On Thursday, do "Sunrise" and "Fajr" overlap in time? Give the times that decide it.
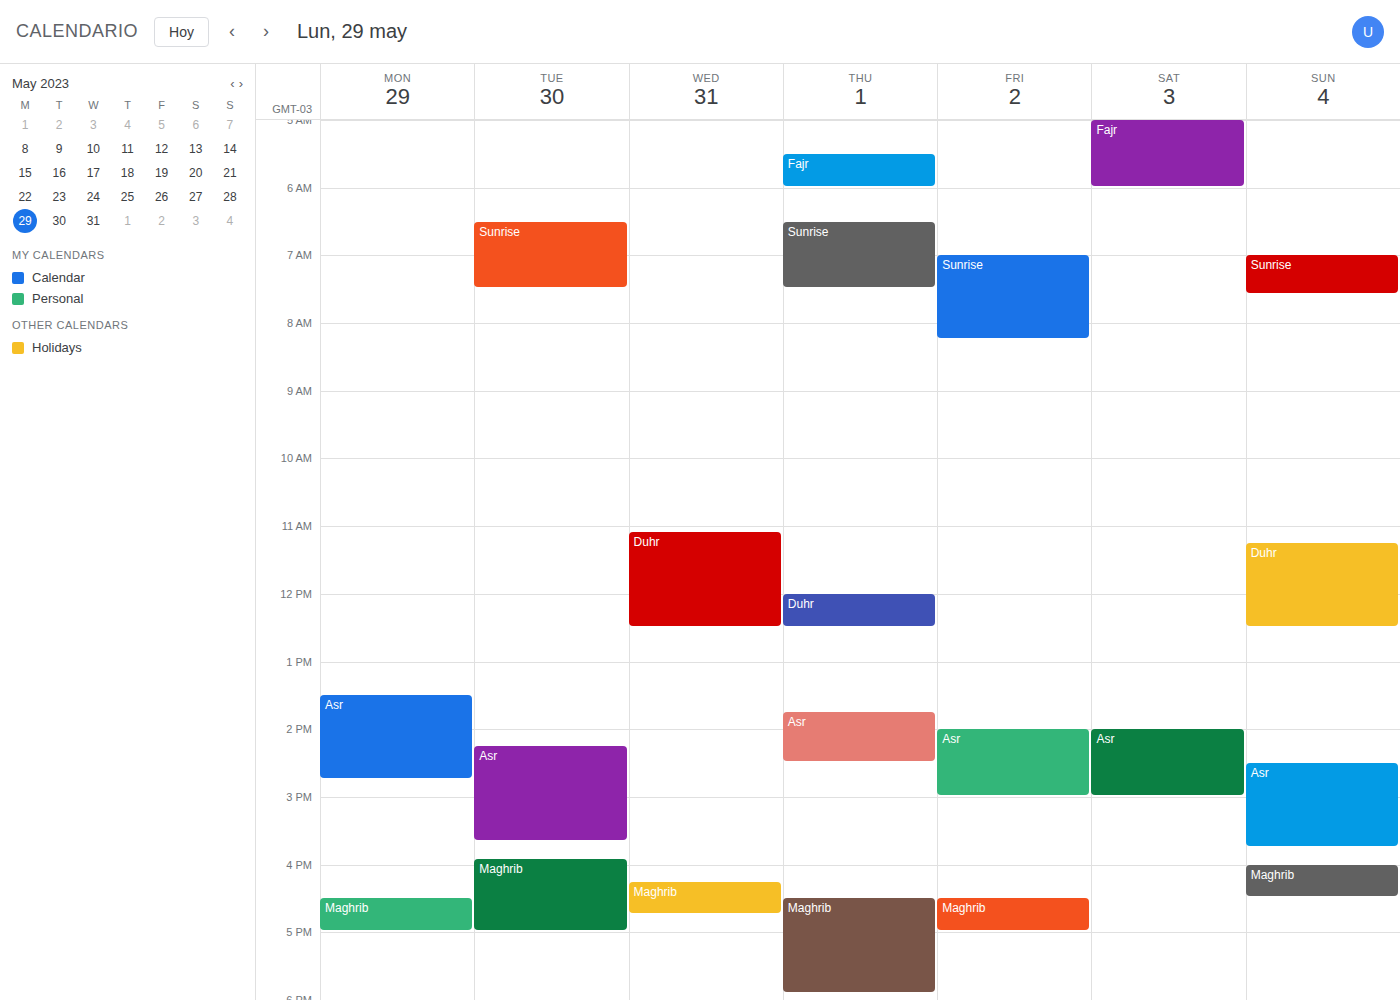
"Fajr" ends at 6:00 AM and "Sunrise" starts at 6:30 AM -- no overlap.